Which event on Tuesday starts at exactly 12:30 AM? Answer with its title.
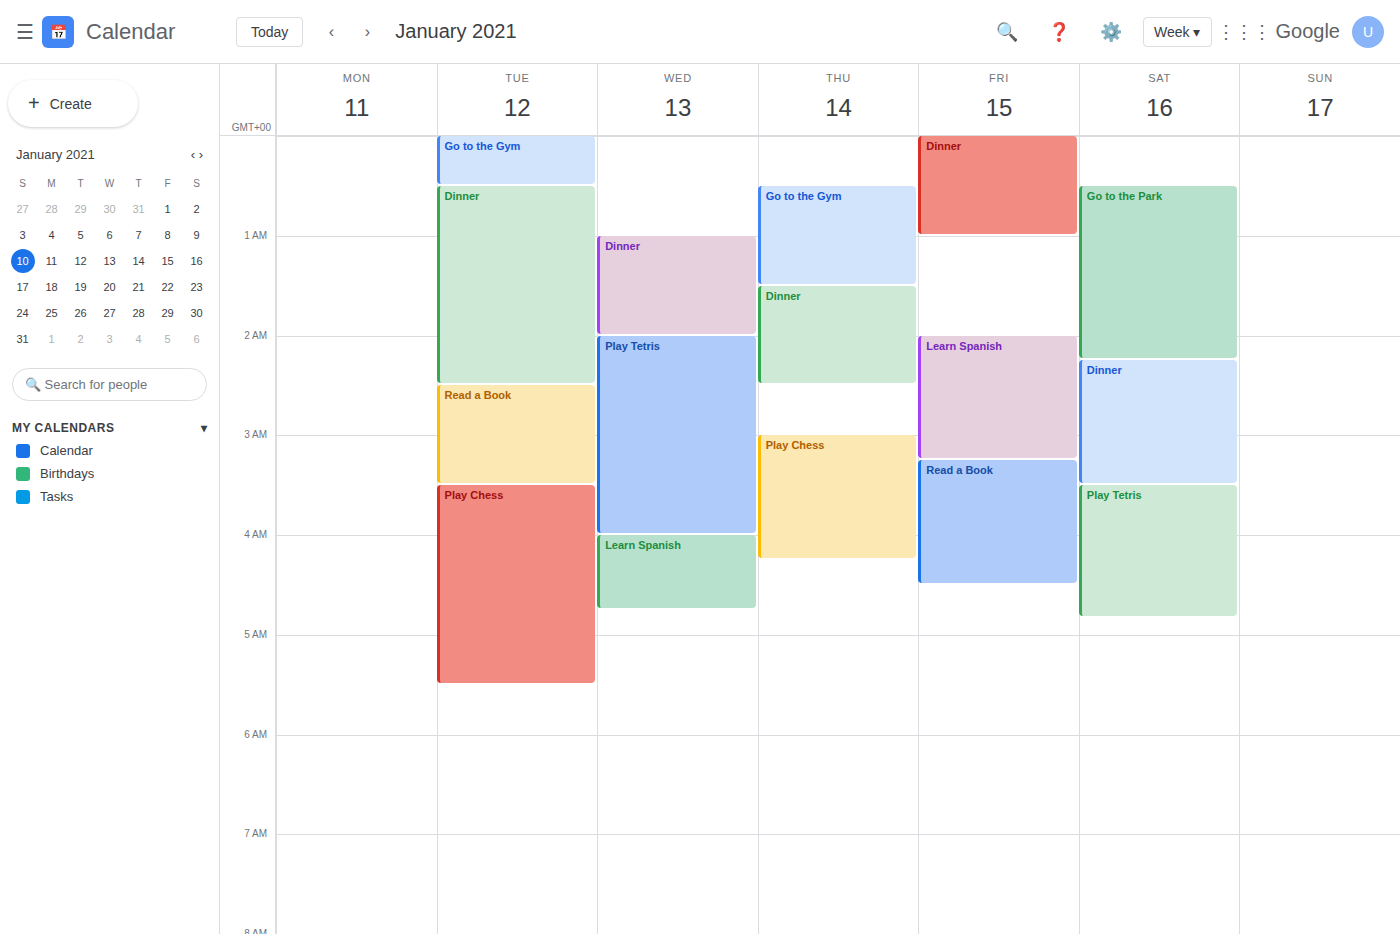
"Dinner"